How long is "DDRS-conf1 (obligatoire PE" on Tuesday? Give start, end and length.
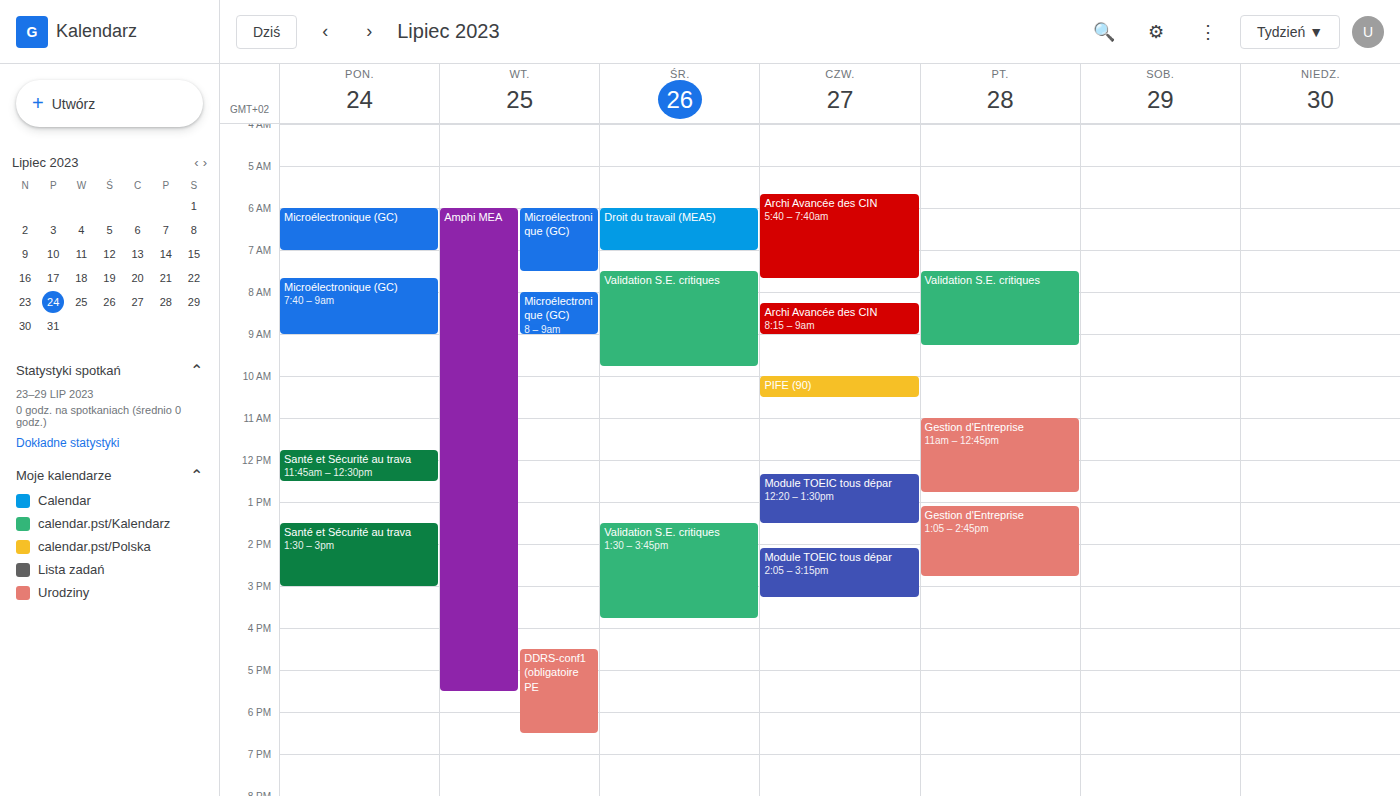
16:30 to 18:30, 2 hours